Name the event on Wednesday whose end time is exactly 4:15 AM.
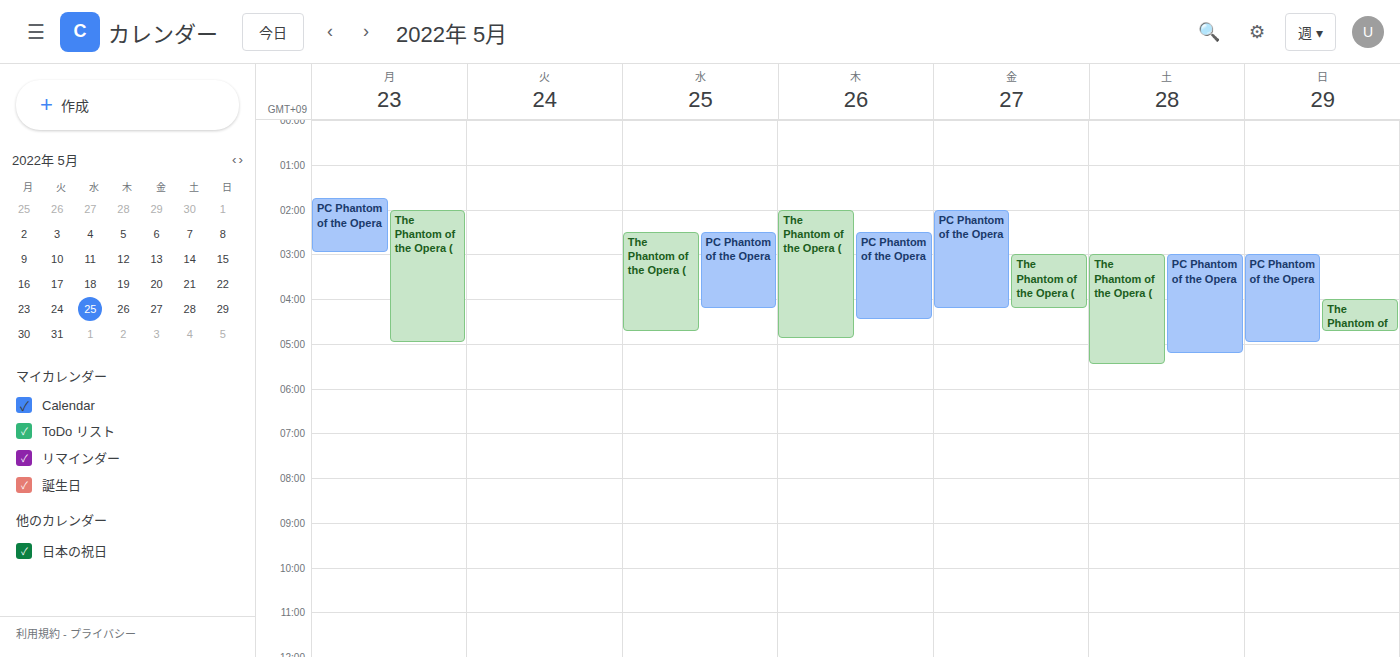
"PC Phantom of the Opera"